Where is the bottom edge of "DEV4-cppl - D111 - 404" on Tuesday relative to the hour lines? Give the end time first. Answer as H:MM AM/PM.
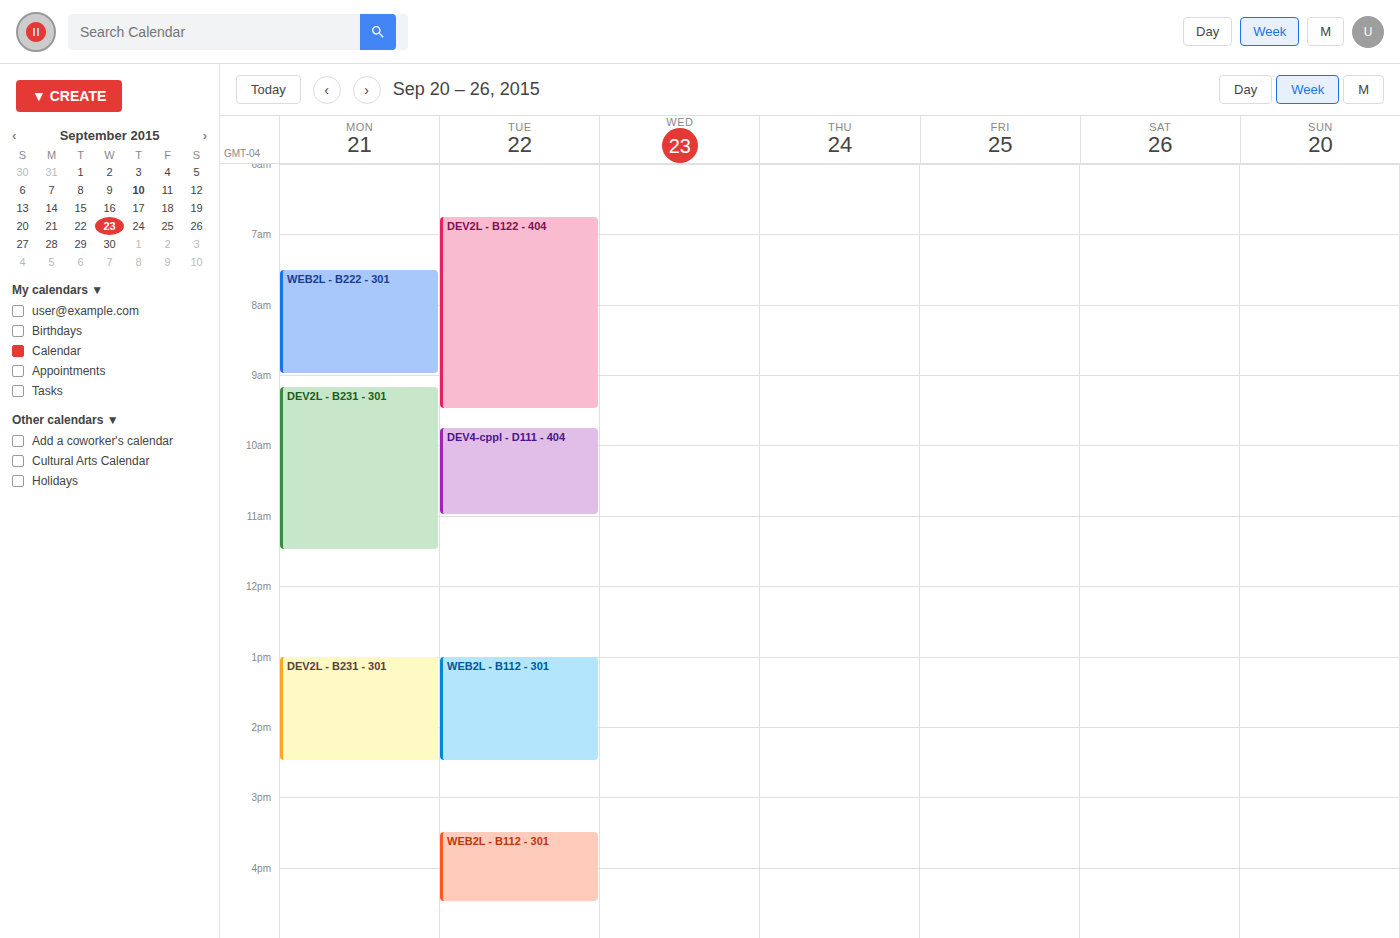
11:00 AM -- exactly on the 11 AM line.